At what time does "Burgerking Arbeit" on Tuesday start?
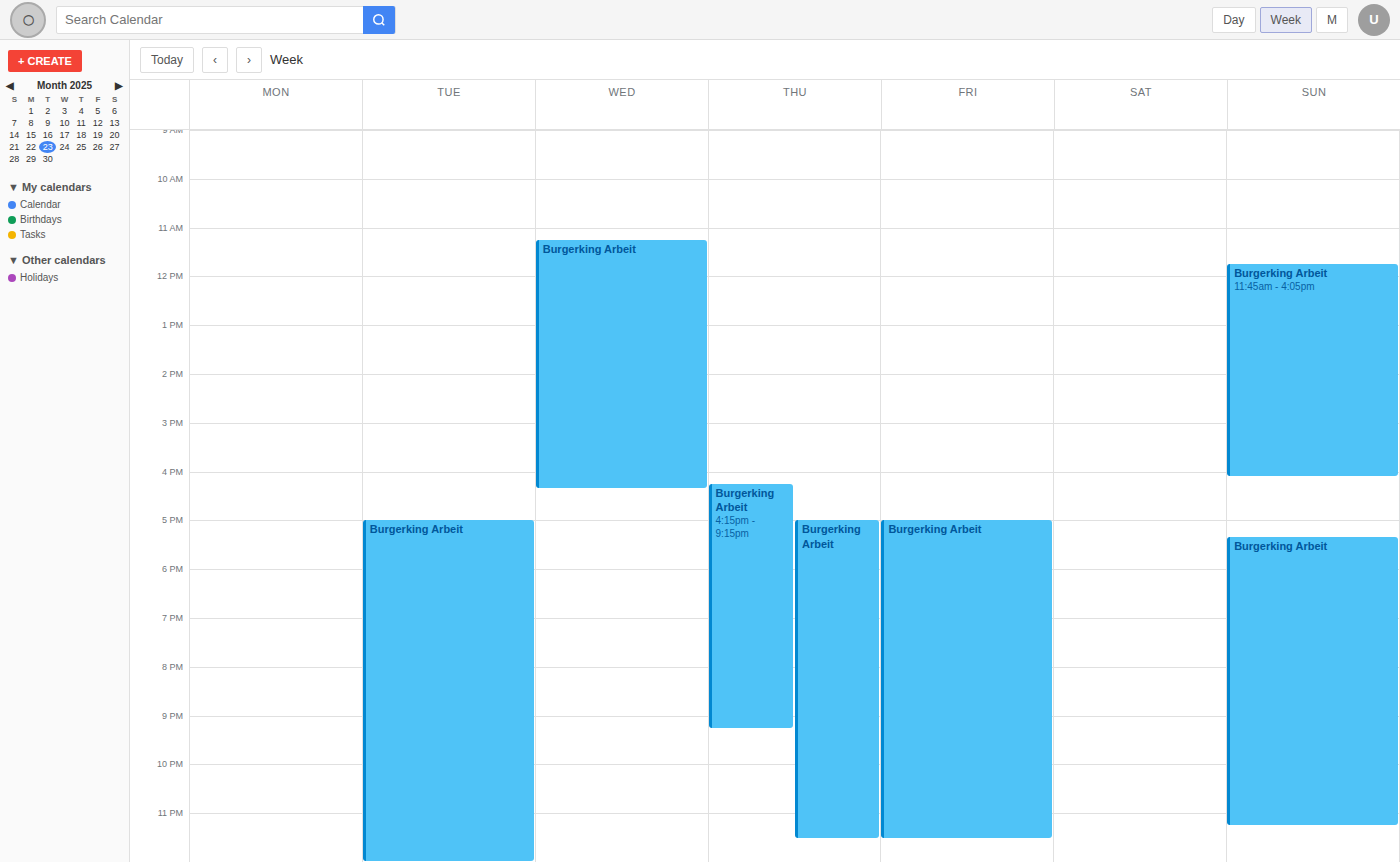
5:00 PM